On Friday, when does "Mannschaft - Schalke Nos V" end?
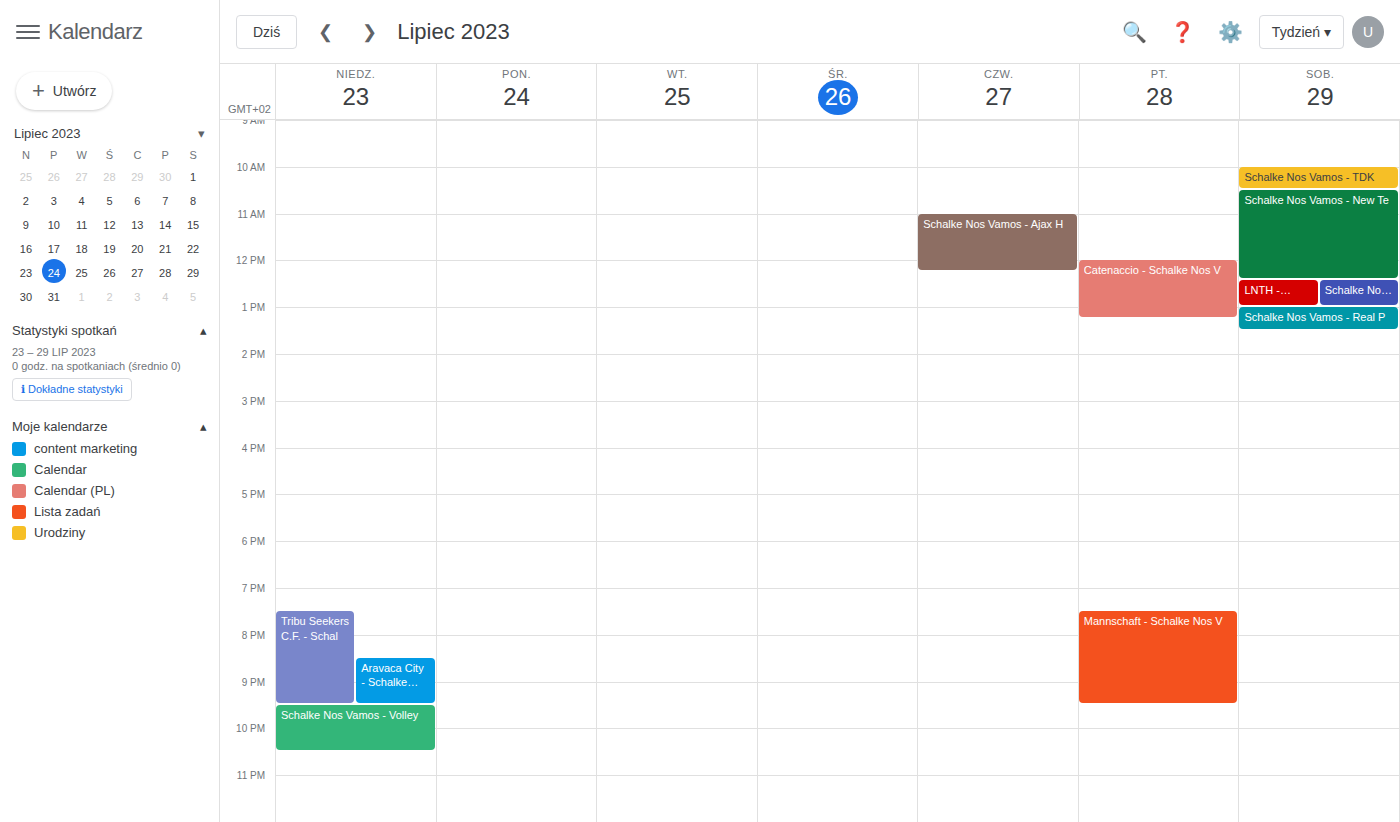
9:30 PM